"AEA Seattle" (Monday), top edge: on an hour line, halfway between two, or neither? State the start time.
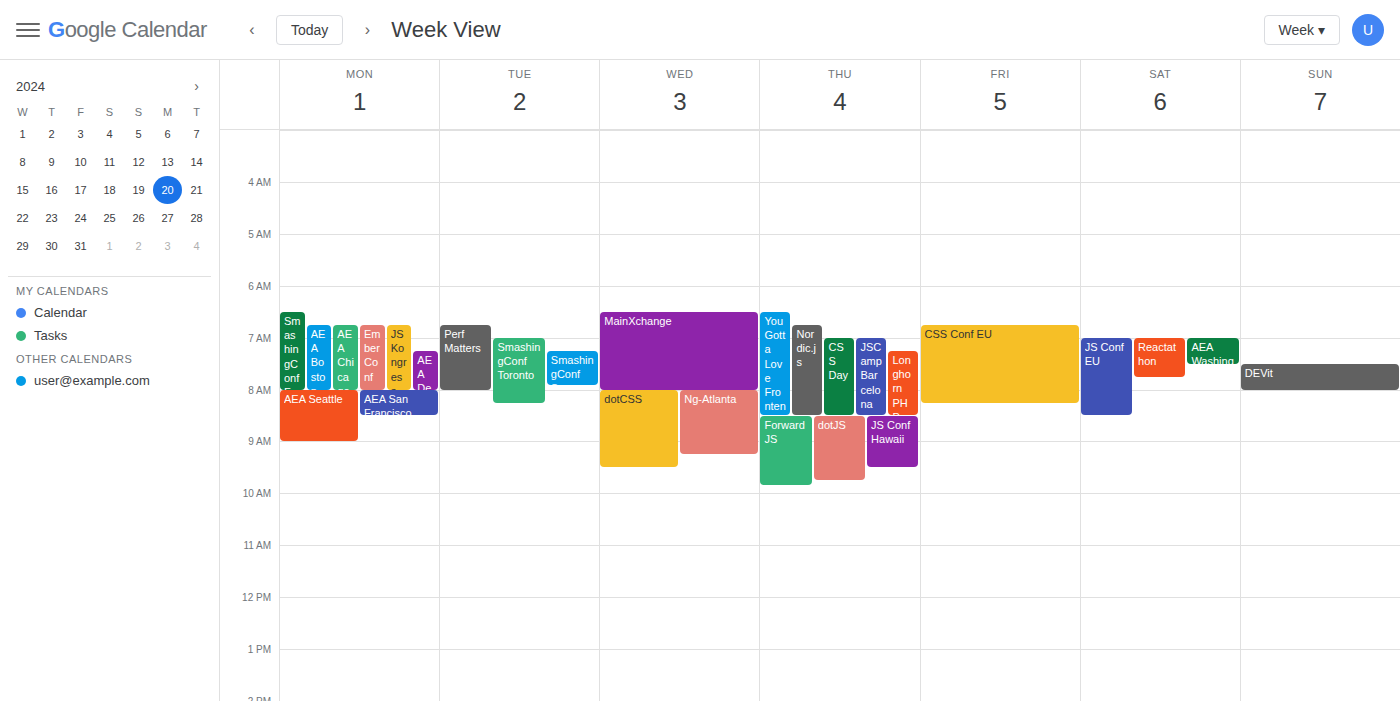
8:00 AM -- exactly on the 8 AM line.